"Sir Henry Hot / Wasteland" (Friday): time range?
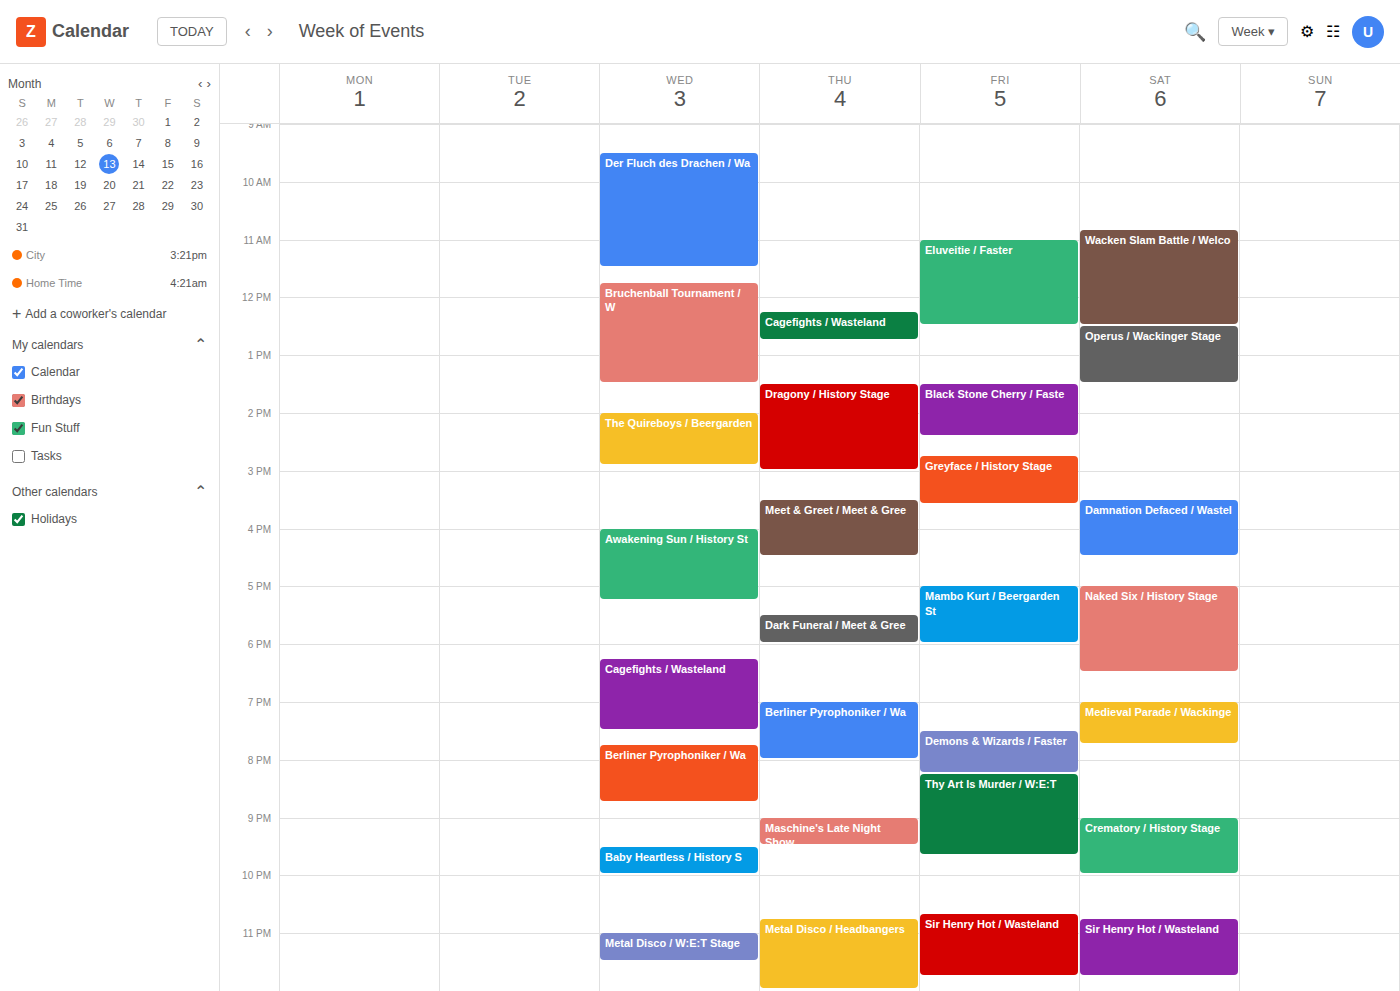
10:40 PM to 11:45 PM